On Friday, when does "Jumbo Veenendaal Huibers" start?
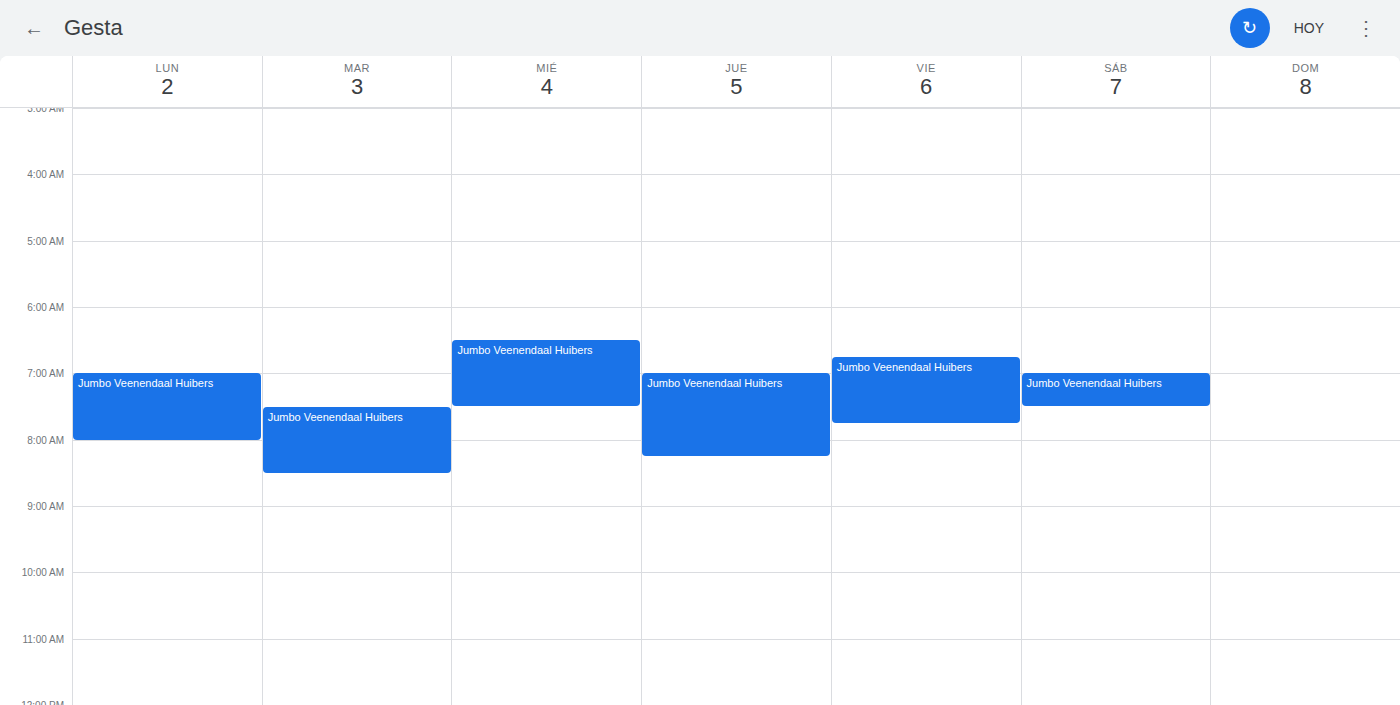
6:45 AM